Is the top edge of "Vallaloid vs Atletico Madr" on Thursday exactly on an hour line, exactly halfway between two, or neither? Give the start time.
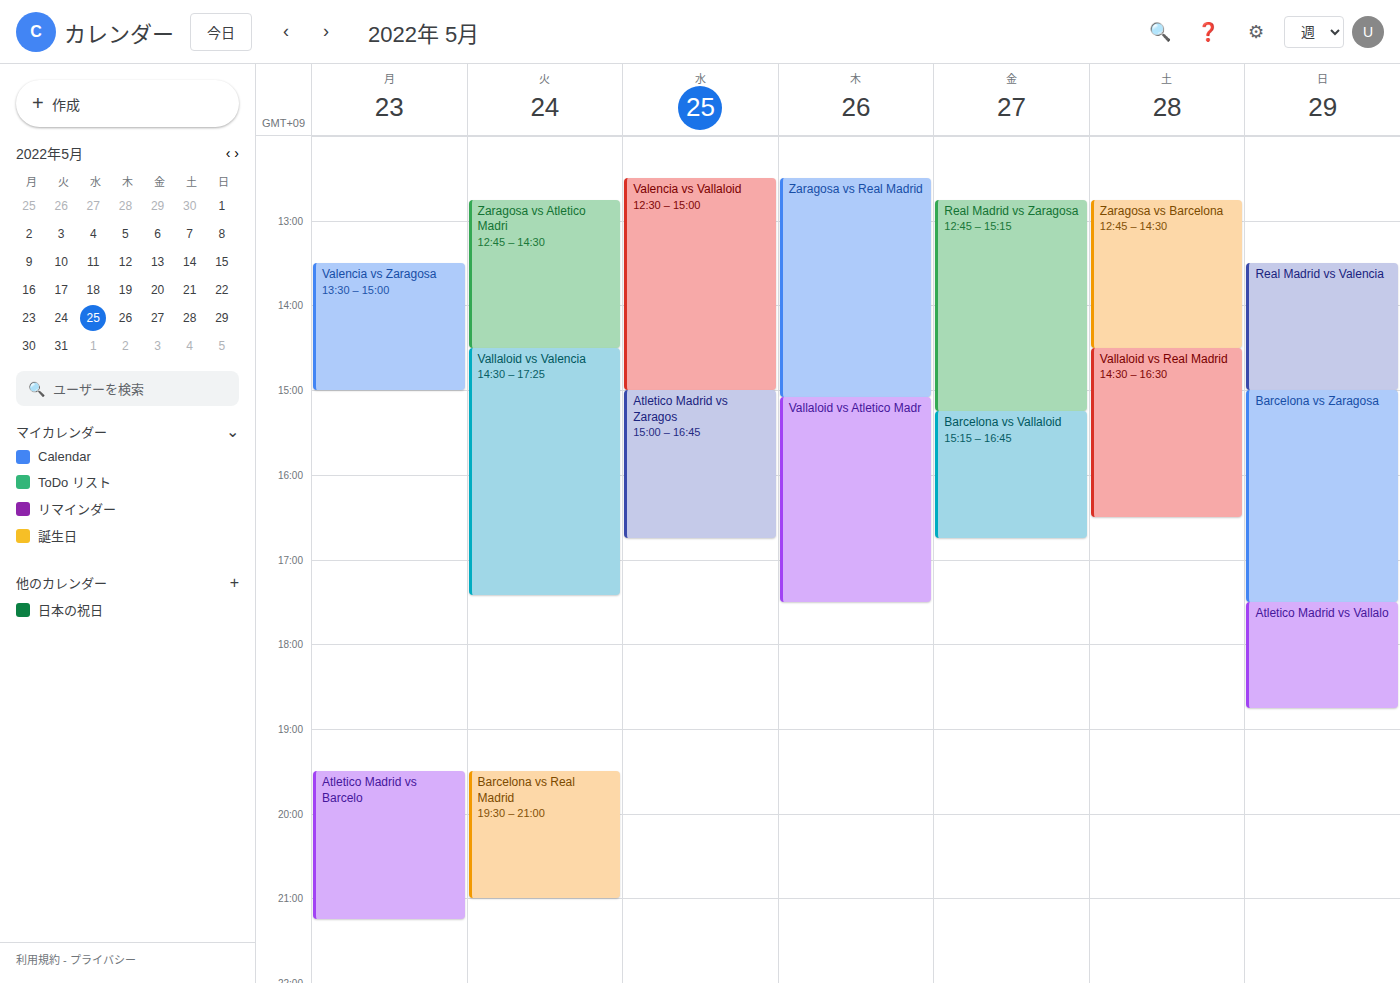
3:05 PM -- neither: 5 minutes below the 3 PM line and 55 minutes above the 4 PM line.